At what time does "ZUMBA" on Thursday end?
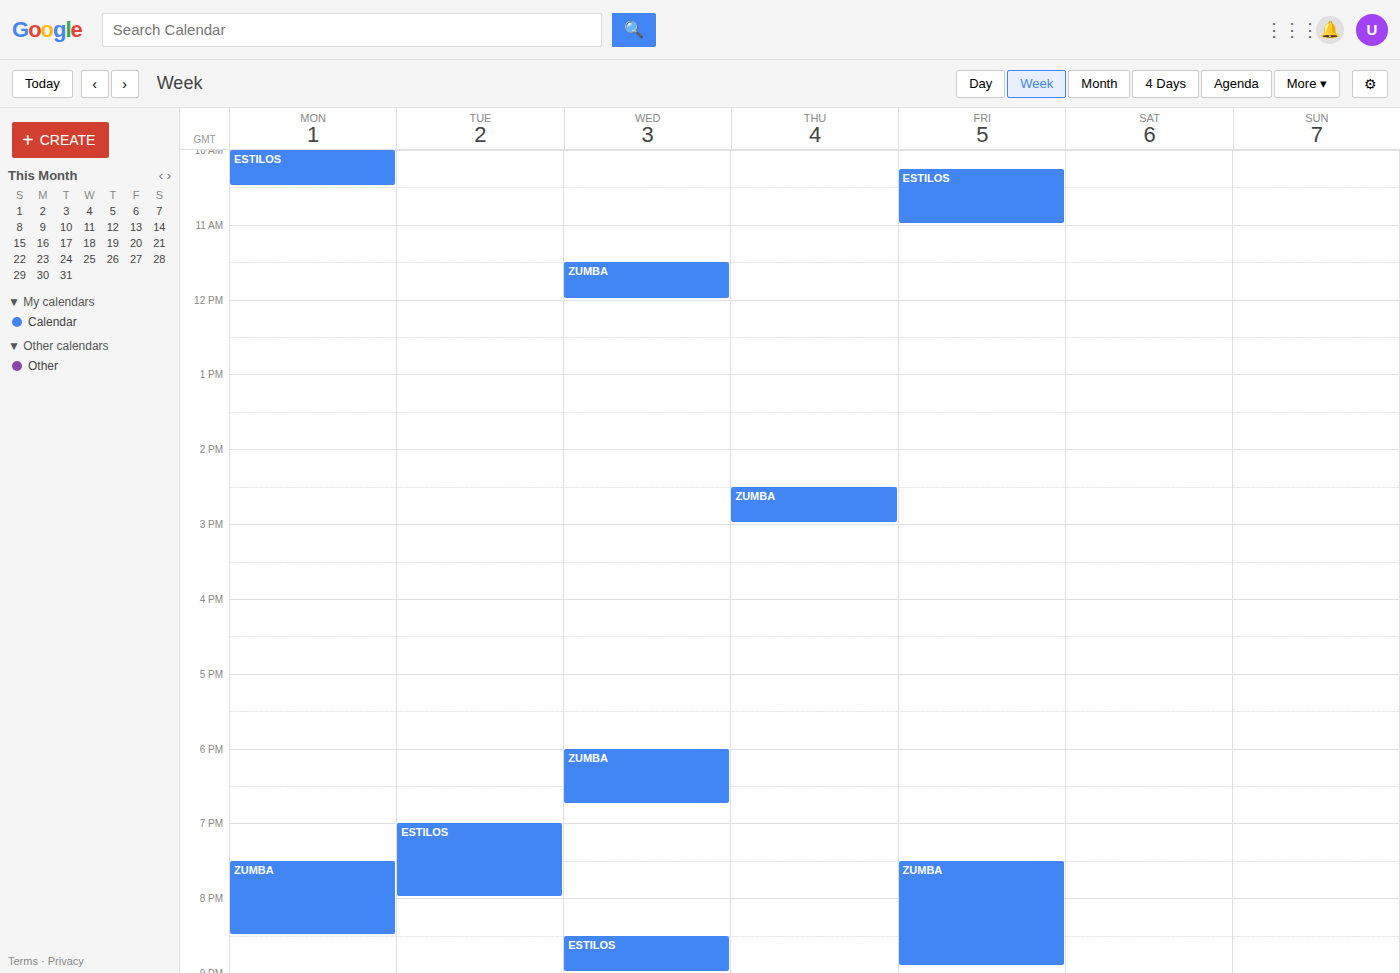
3:00 PM